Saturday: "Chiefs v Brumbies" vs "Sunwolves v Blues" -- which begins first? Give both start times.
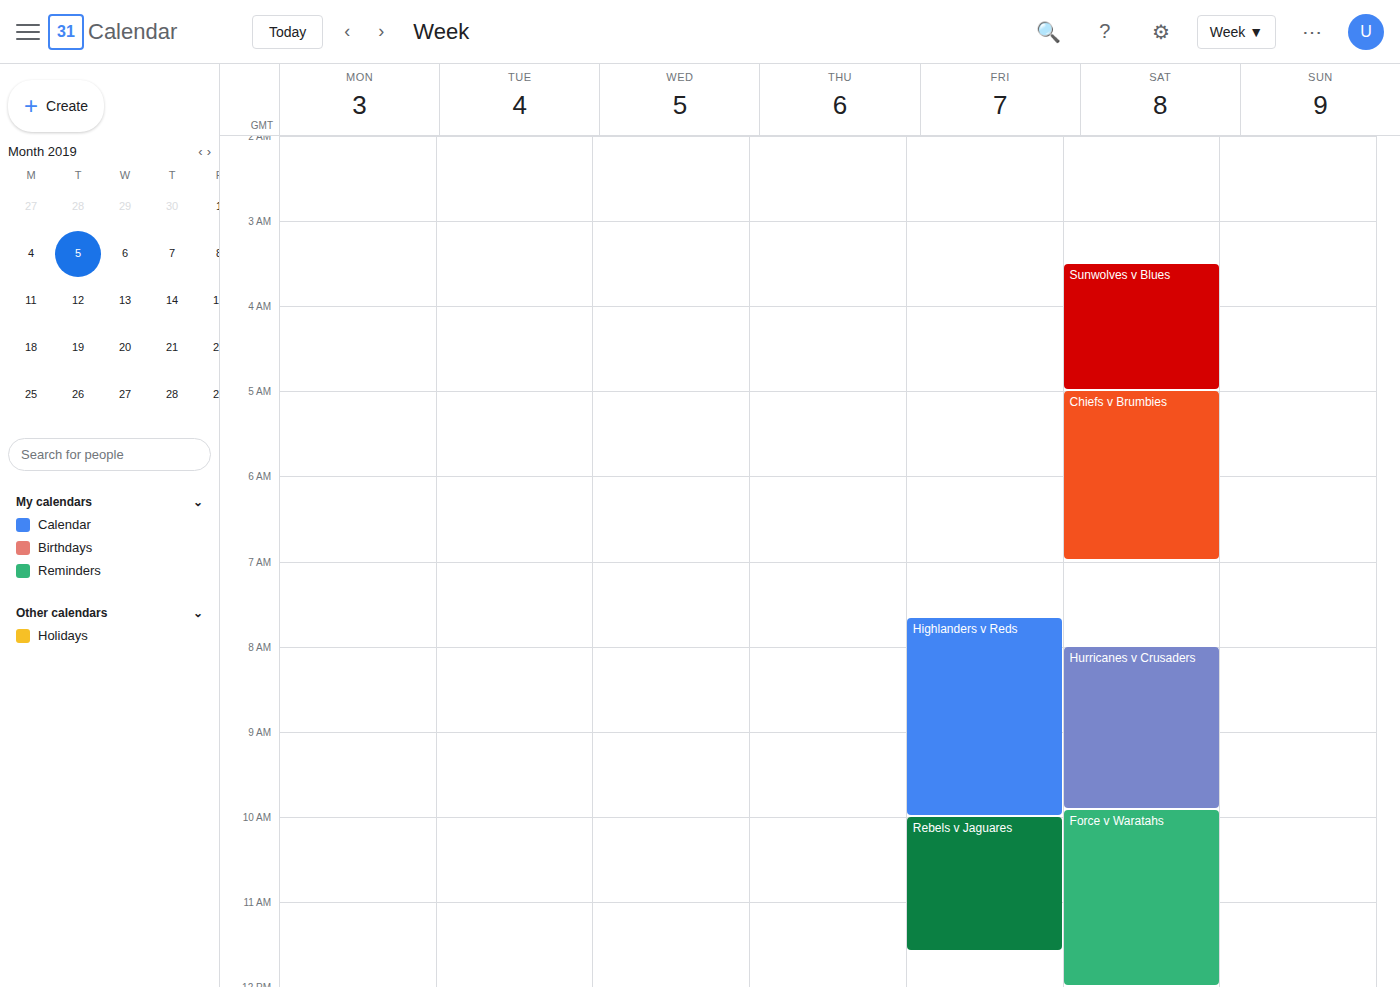
"Sunwolves v Blues" 3:30 AM; "Chiefs v Brumbies" 5:00 AM.